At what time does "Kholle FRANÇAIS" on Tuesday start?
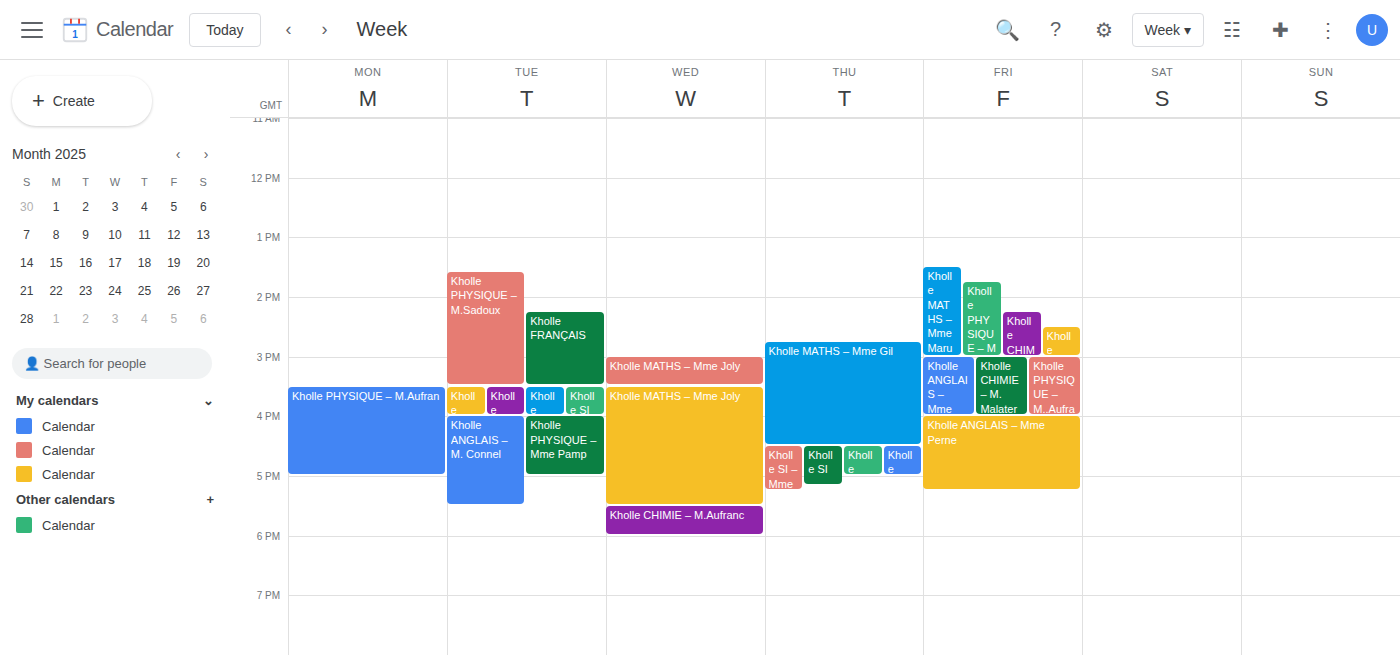
2:15 PM